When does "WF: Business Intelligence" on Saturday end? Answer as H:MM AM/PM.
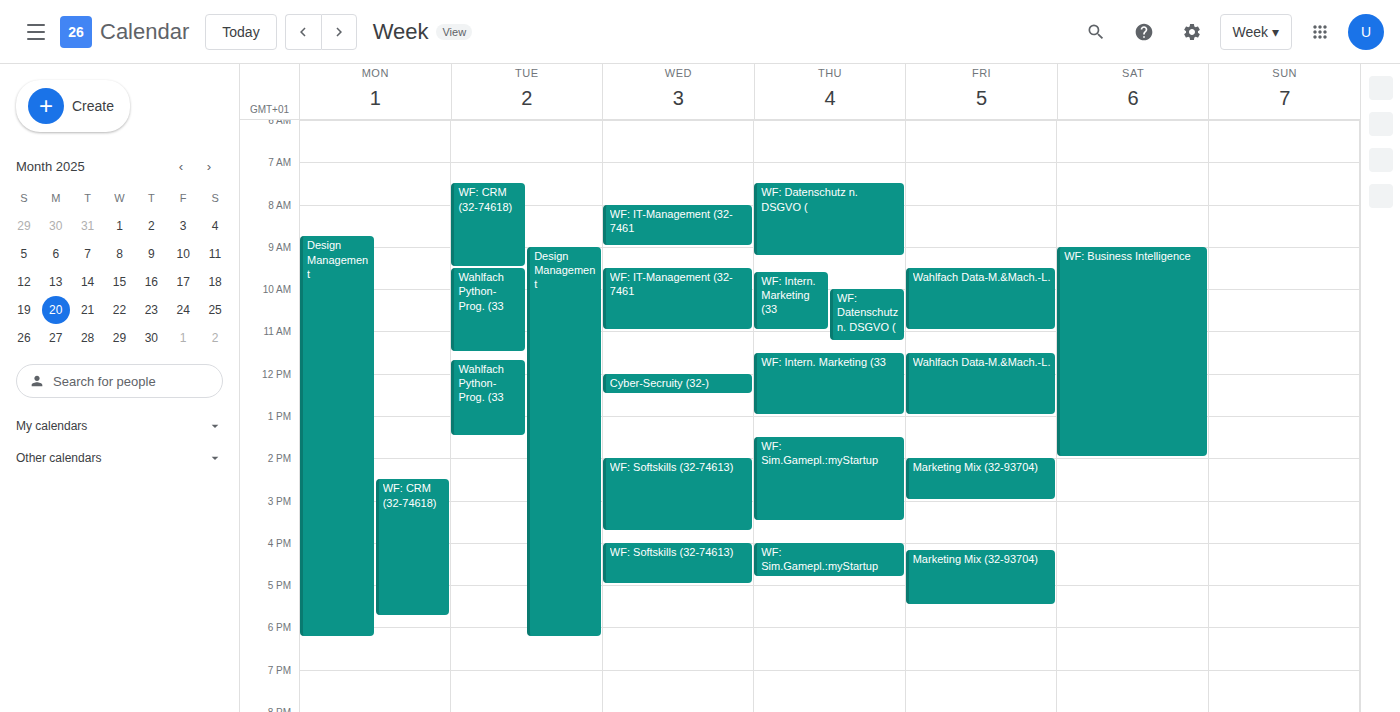
2:00 PM